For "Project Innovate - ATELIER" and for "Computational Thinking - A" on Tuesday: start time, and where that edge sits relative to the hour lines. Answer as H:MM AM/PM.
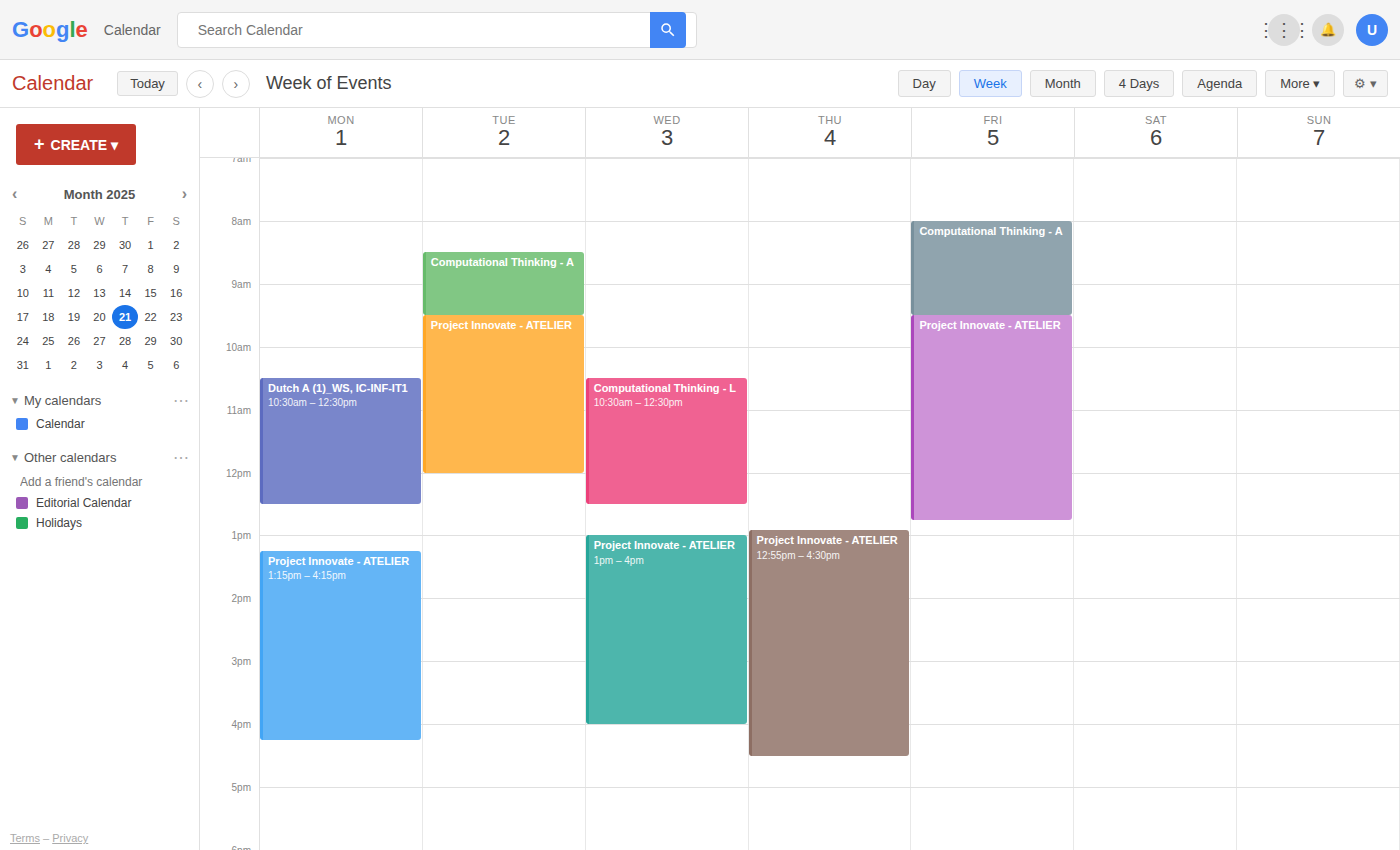
"Project Innovate - ATELIER": 9:30 AM, halfway between the 9 AM and 10 AM lines. "Computational Thinking - A": 8:30 AM, halfway between the 8 AM and 9 AM lines.